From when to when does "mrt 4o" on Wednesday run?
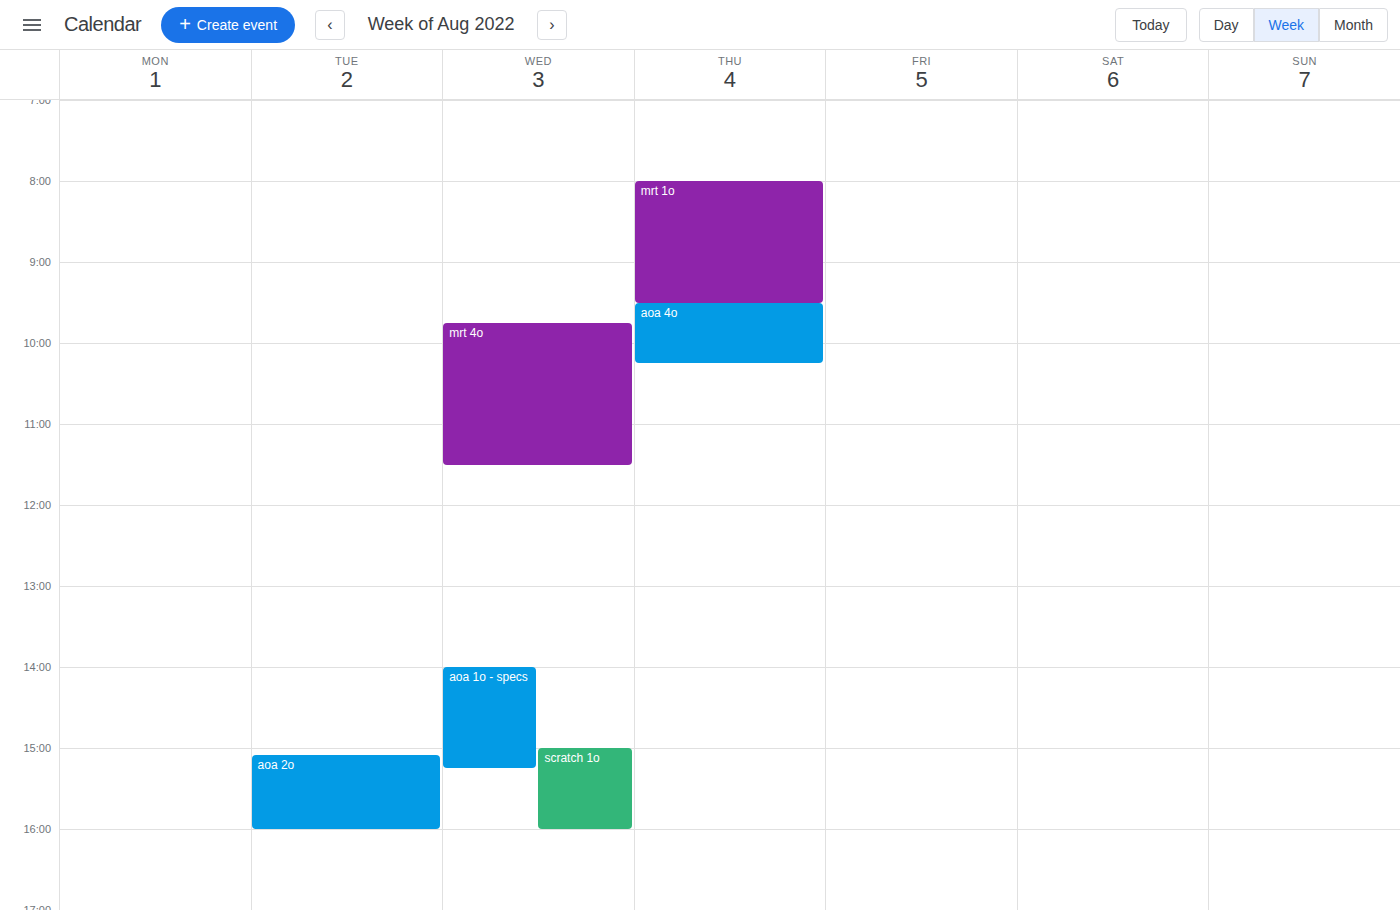
9:45 AM to 11:30 AM